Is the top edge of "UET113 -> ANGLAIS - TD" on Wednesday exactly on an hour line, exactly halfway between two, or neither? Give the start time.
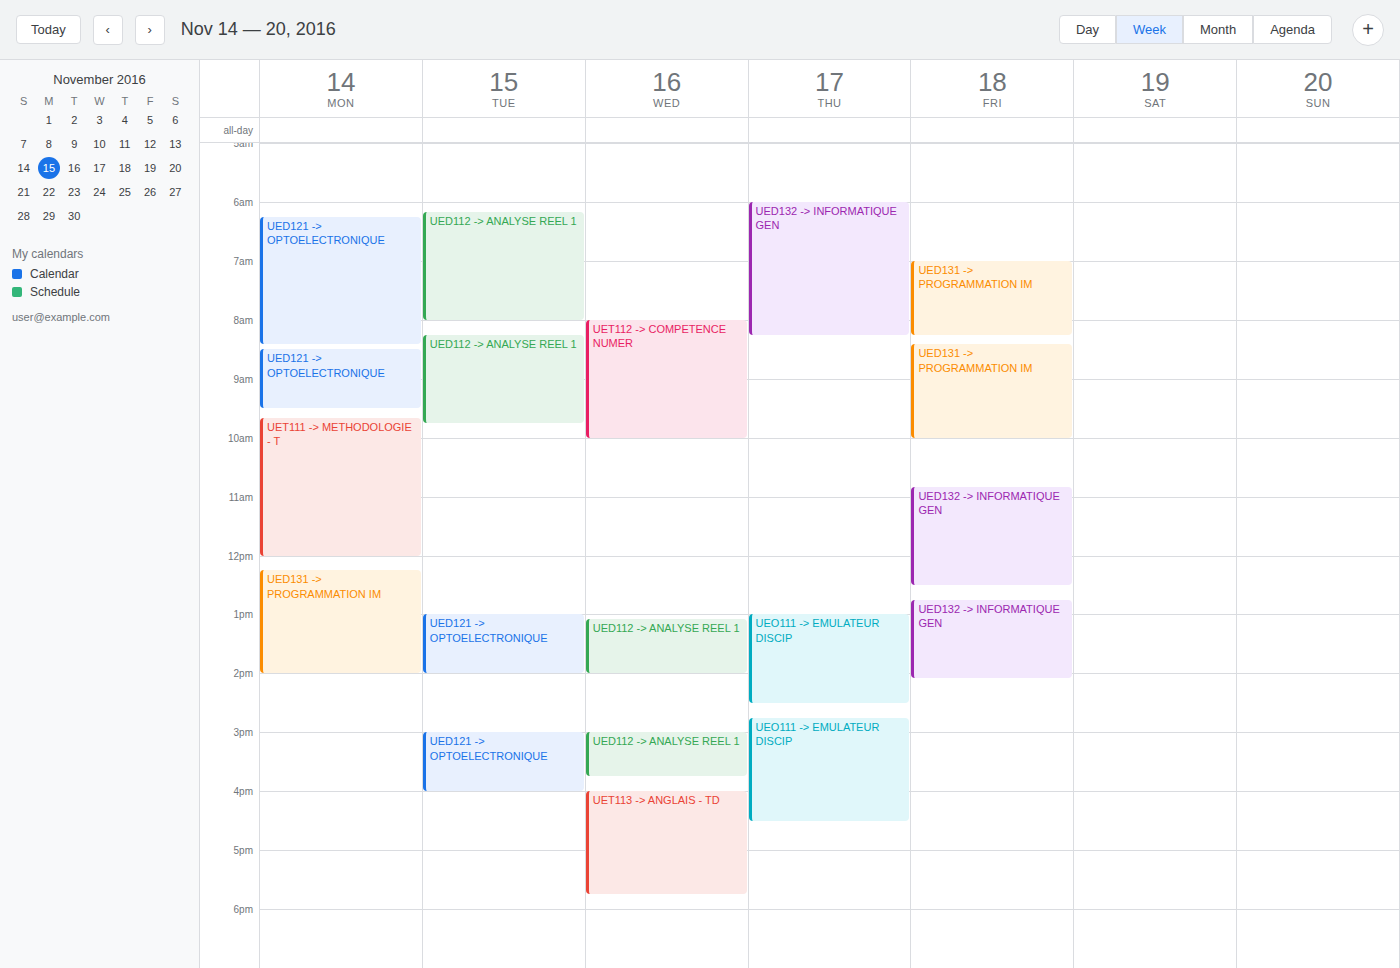
4:00 PM -- exactly on the 4 PM line.